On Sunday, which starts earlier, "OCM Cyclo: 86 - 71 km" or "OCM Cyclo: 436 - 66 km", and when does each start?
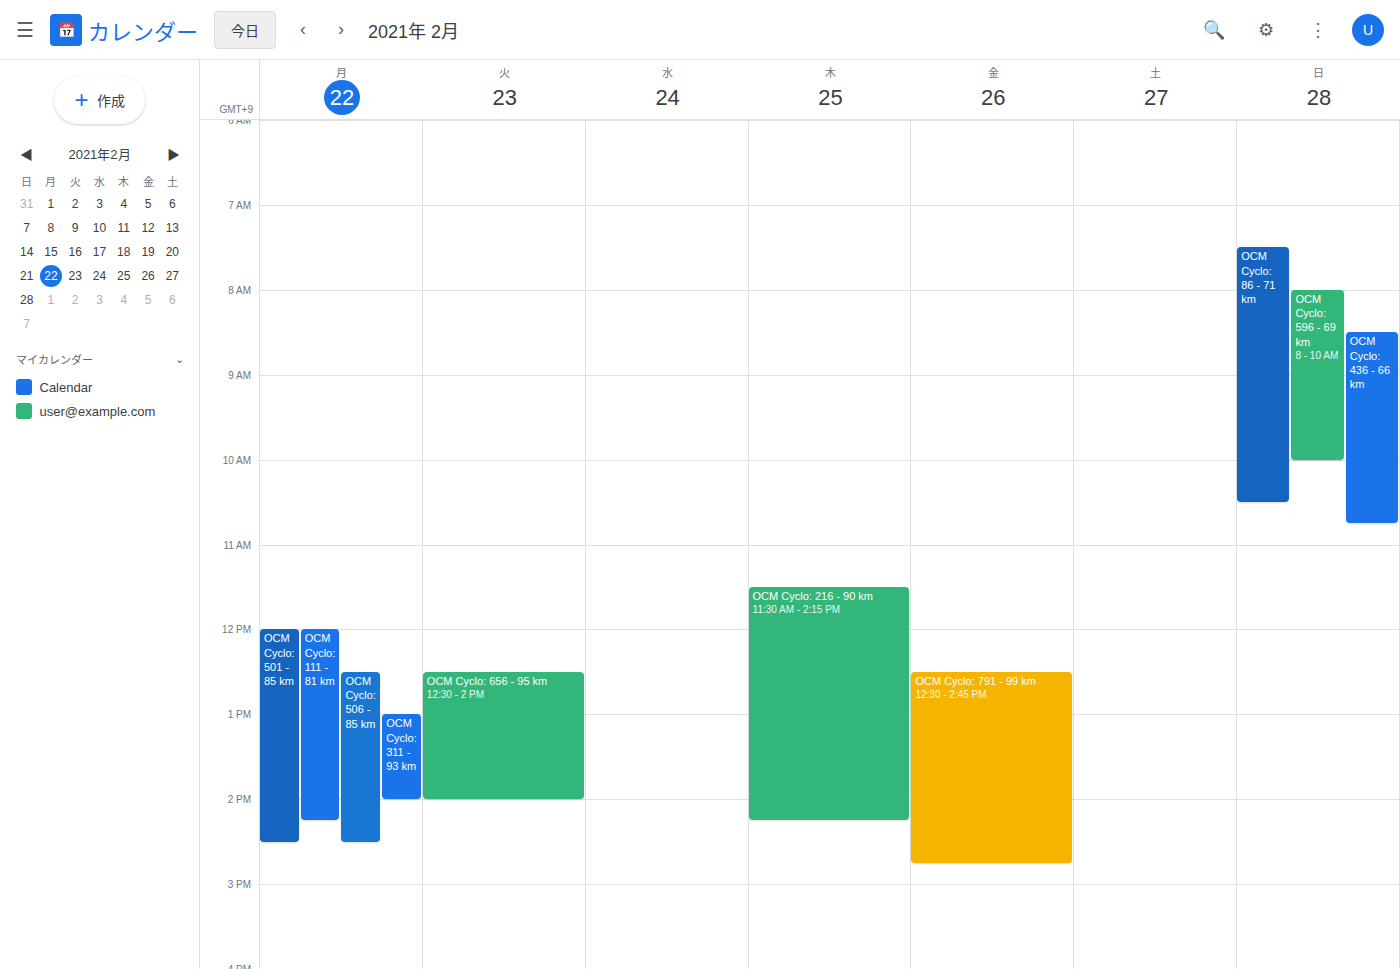
"OCM Cyclo: 86 - 71 km" 7:30 AM; "OCM Cyclo: 436 - 66 km" 8:30 AM.